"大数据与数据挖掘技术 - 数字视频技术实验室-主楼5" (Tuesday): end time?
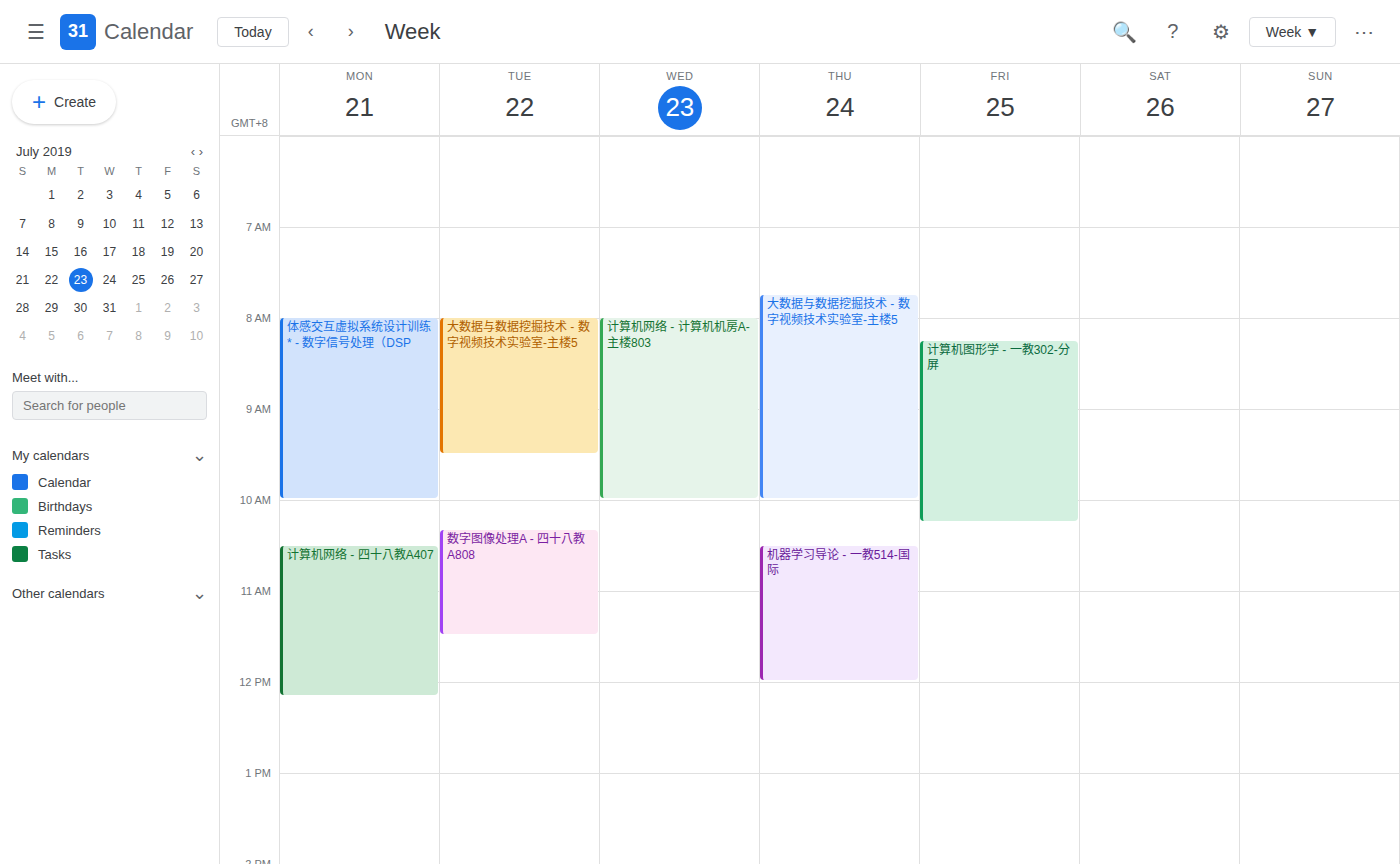
9:30 AM